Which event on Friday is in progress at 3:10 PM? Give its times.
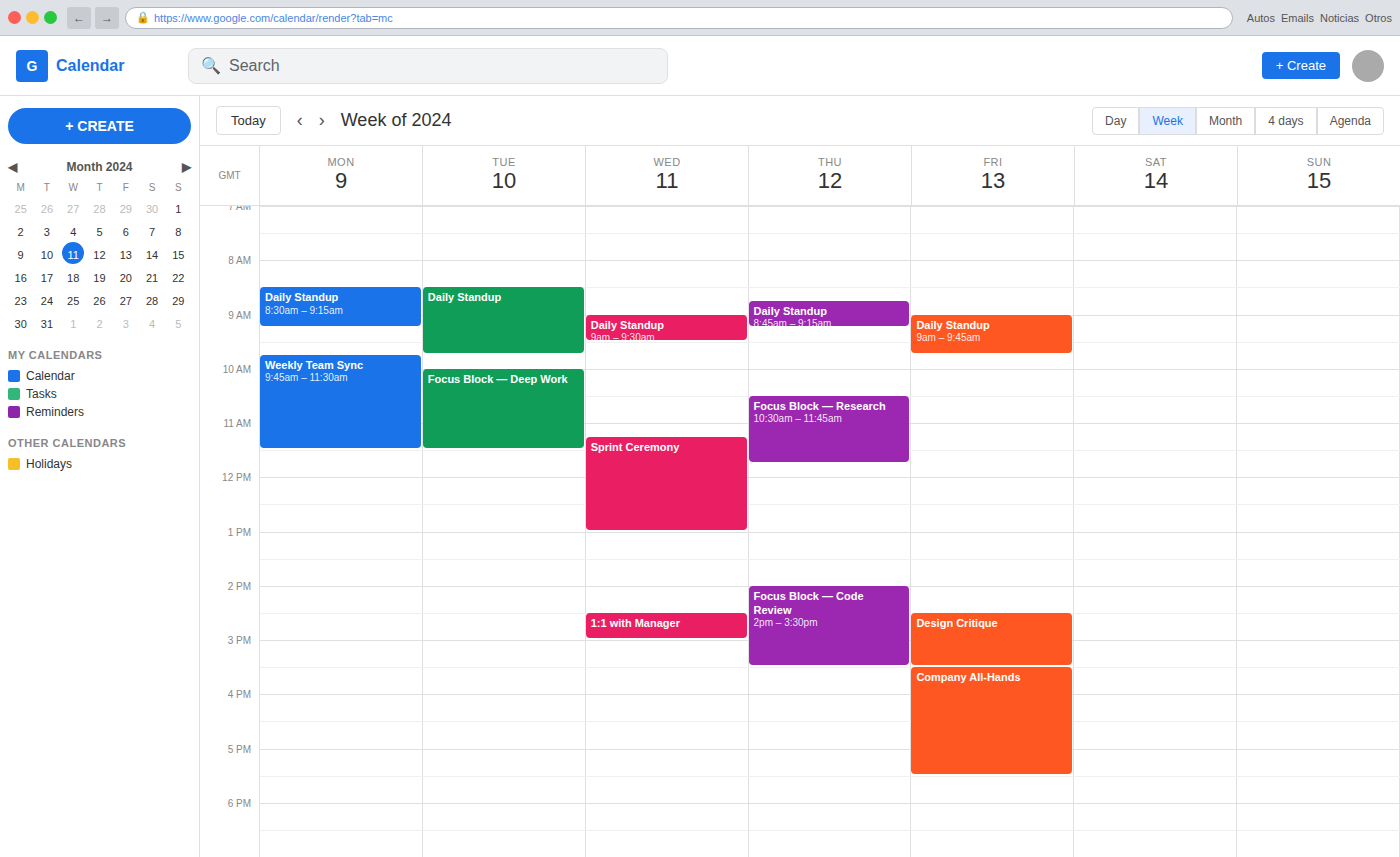
"Design Critique", 2:30 PM to 3:30 PM